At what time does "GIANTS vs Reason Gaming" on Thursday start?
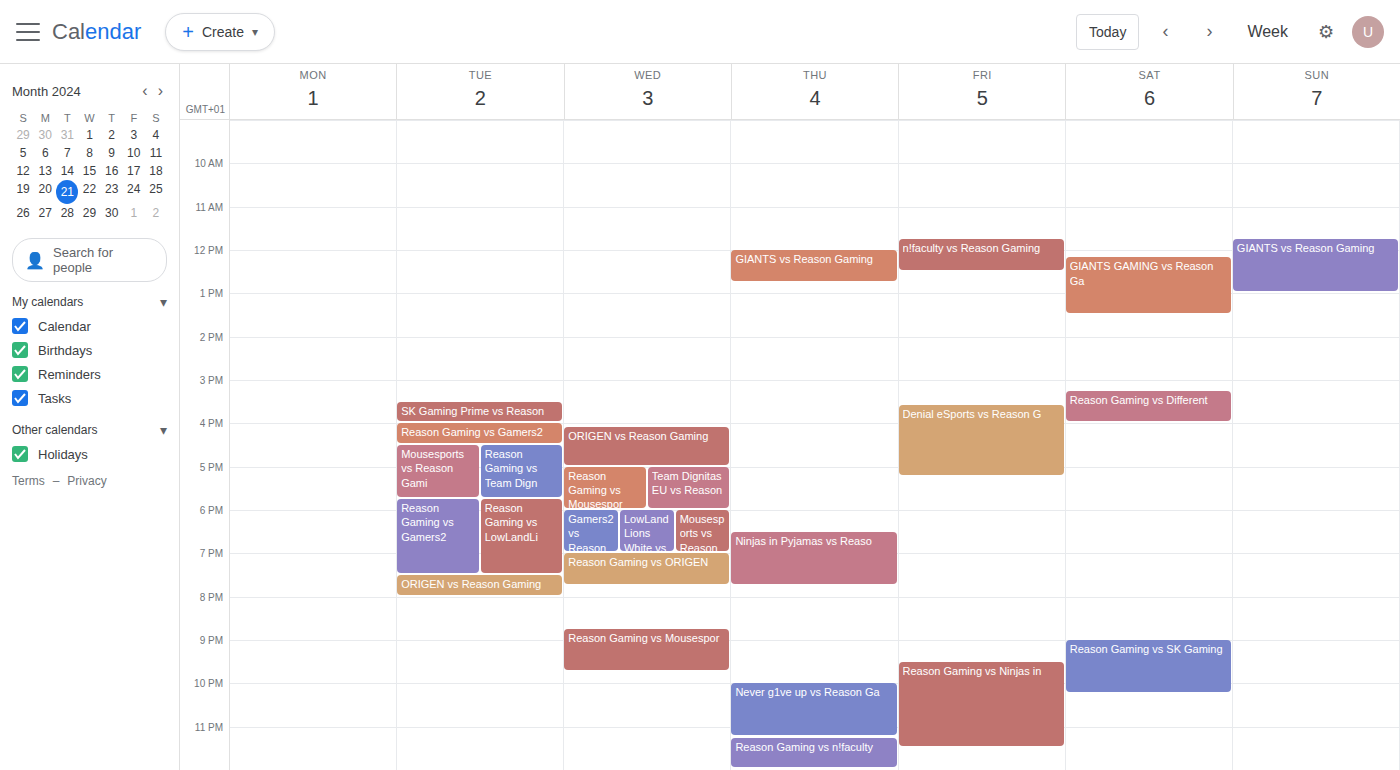
12:00 PM